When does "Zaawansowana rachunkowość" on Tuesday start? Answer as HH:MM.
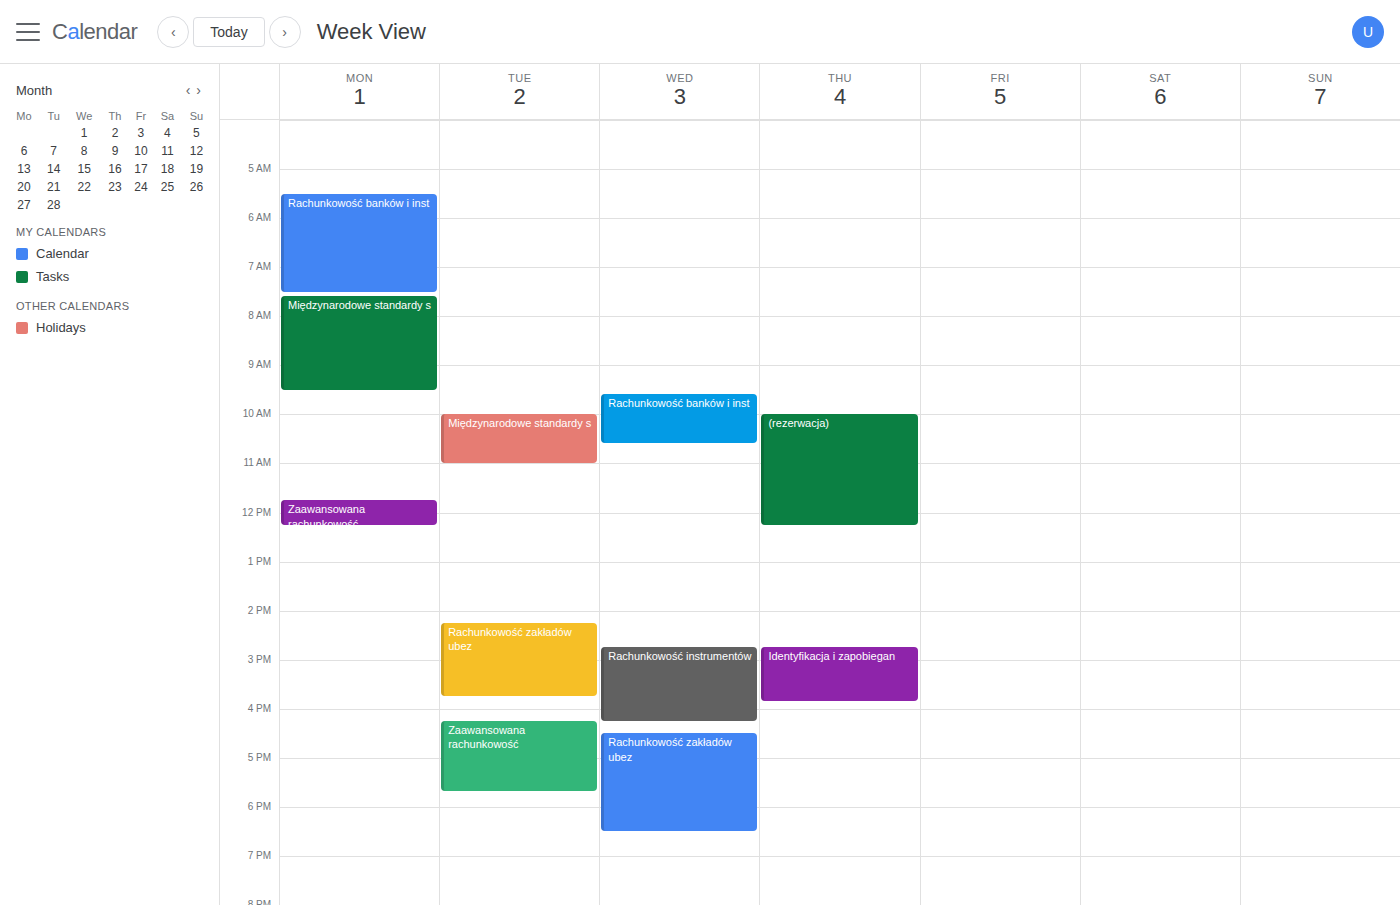
16:15